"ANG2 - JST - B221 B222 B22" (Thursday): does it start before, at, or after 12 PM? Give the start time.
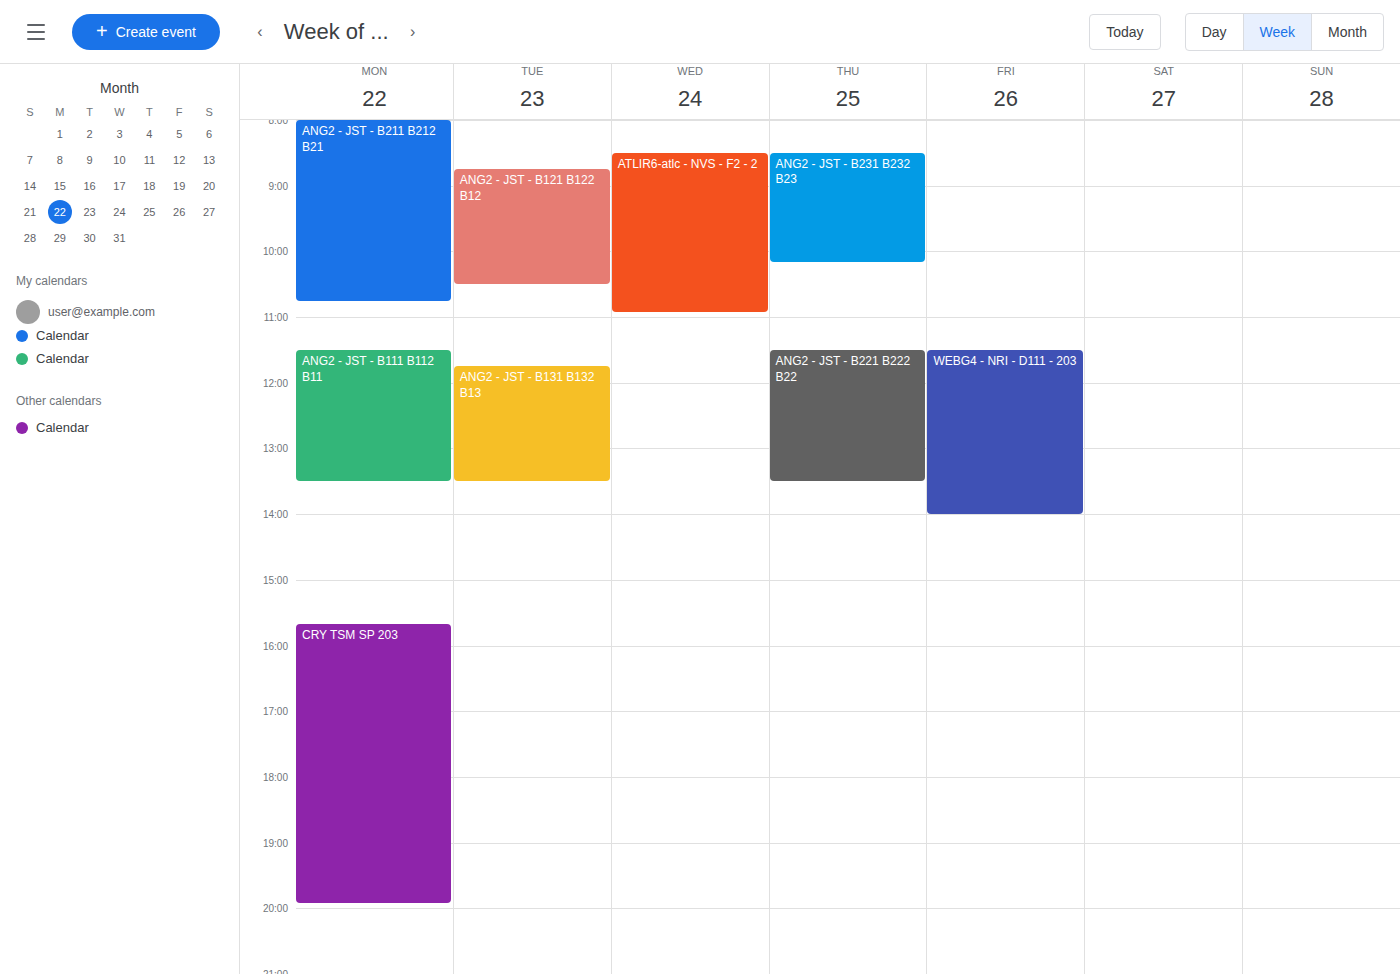
11:30 AM -- before 12 PM, 30 minutes above the 12 PM line.